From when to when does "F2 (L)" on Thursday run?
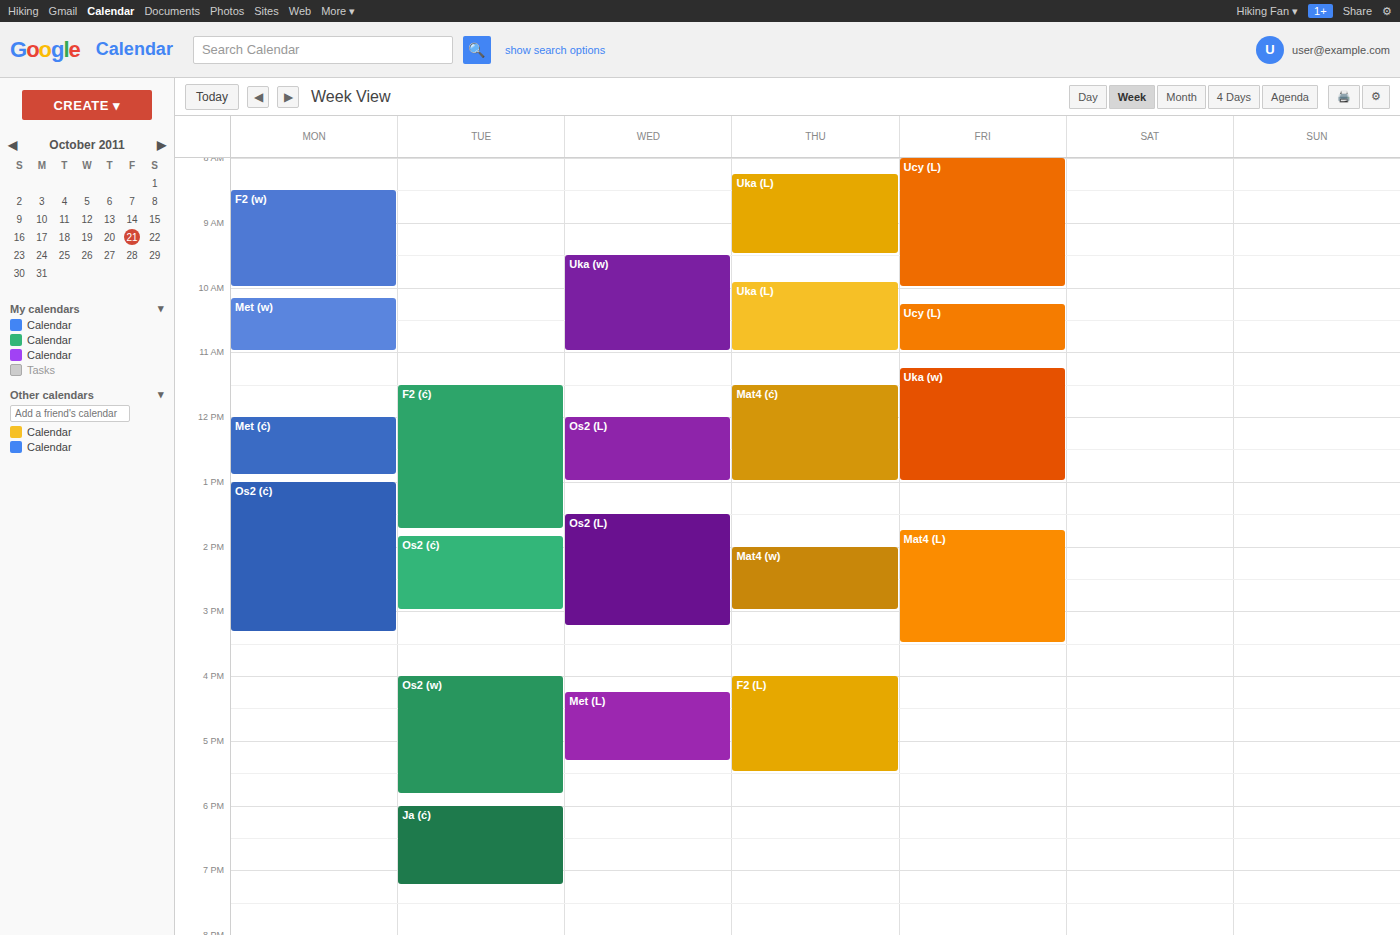
4:00 PM to 5:30 PM